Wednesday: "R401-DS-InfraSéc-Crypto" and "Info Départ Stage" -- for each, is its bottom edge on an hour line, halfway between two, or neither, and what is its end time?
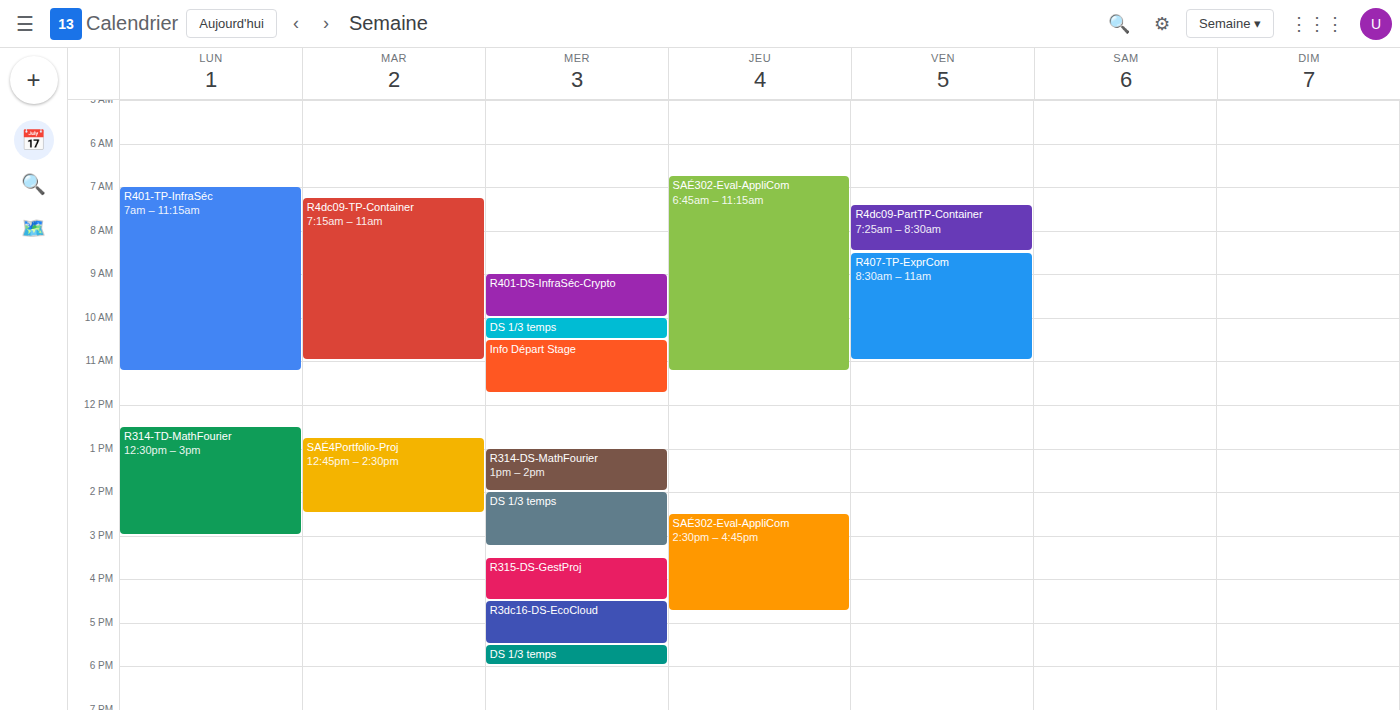
"R401-DS-InfraSéc-Crypto": 10:00 AM, exactly on the 10 AM line. "Info Départ Stage": 11:45 AM, neither: three quarters of the way from the 11 AM line to the 12 PM line.